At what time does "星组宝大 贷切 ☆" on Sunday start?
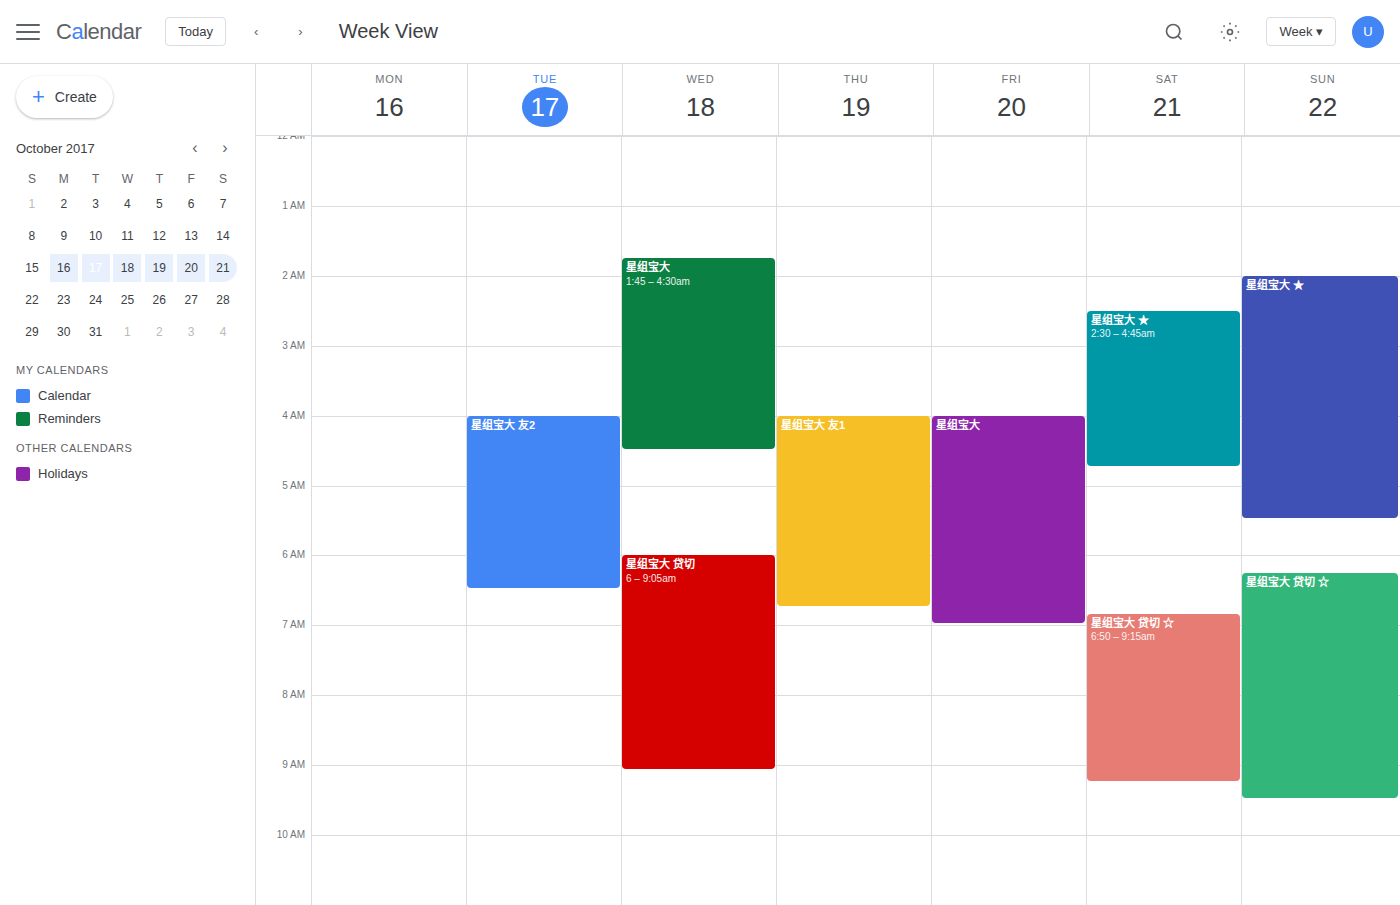
6:15 AM